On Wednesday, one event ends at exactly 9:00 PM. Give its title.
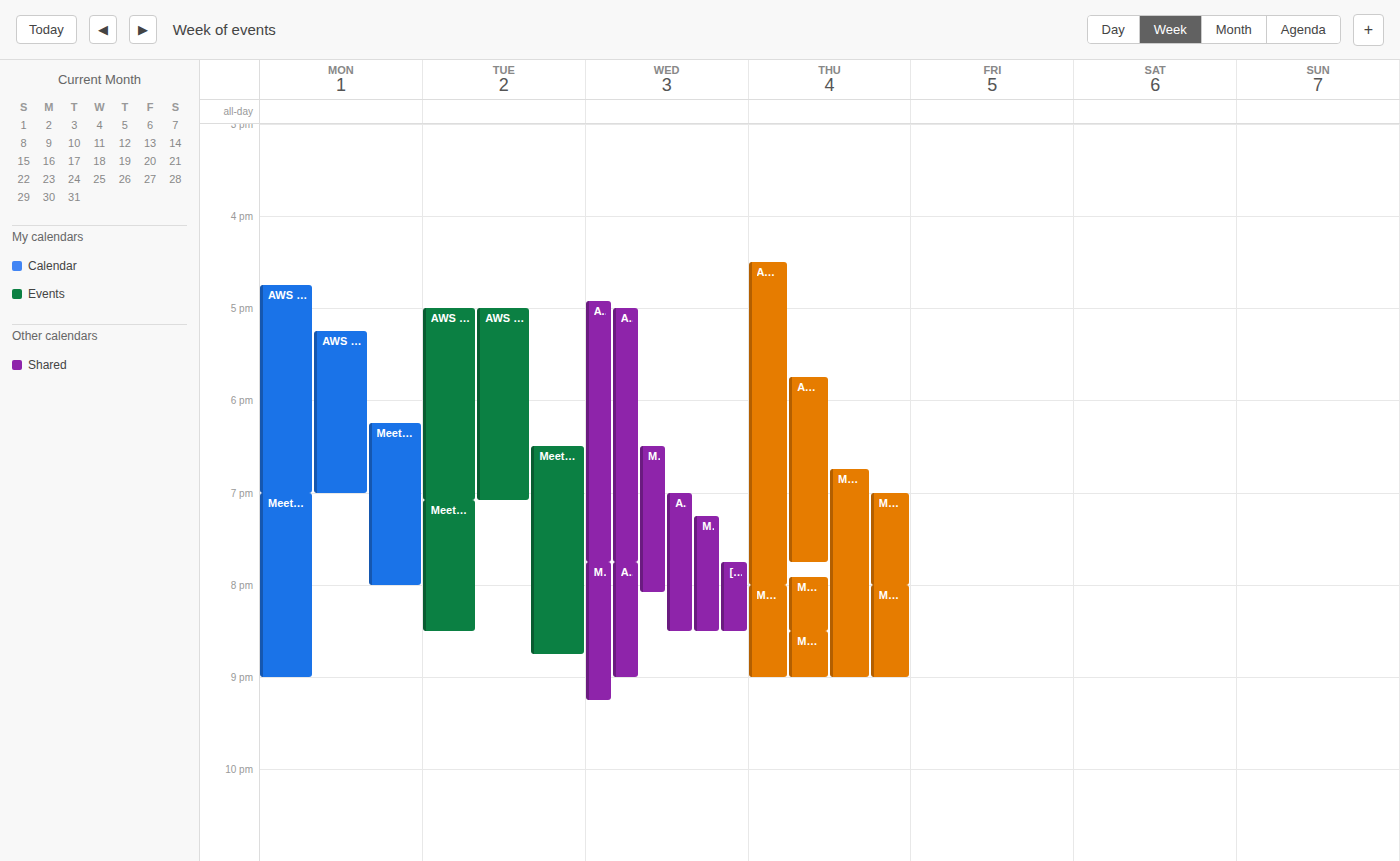
"AWS Virtual Meetup #5 - Ch"